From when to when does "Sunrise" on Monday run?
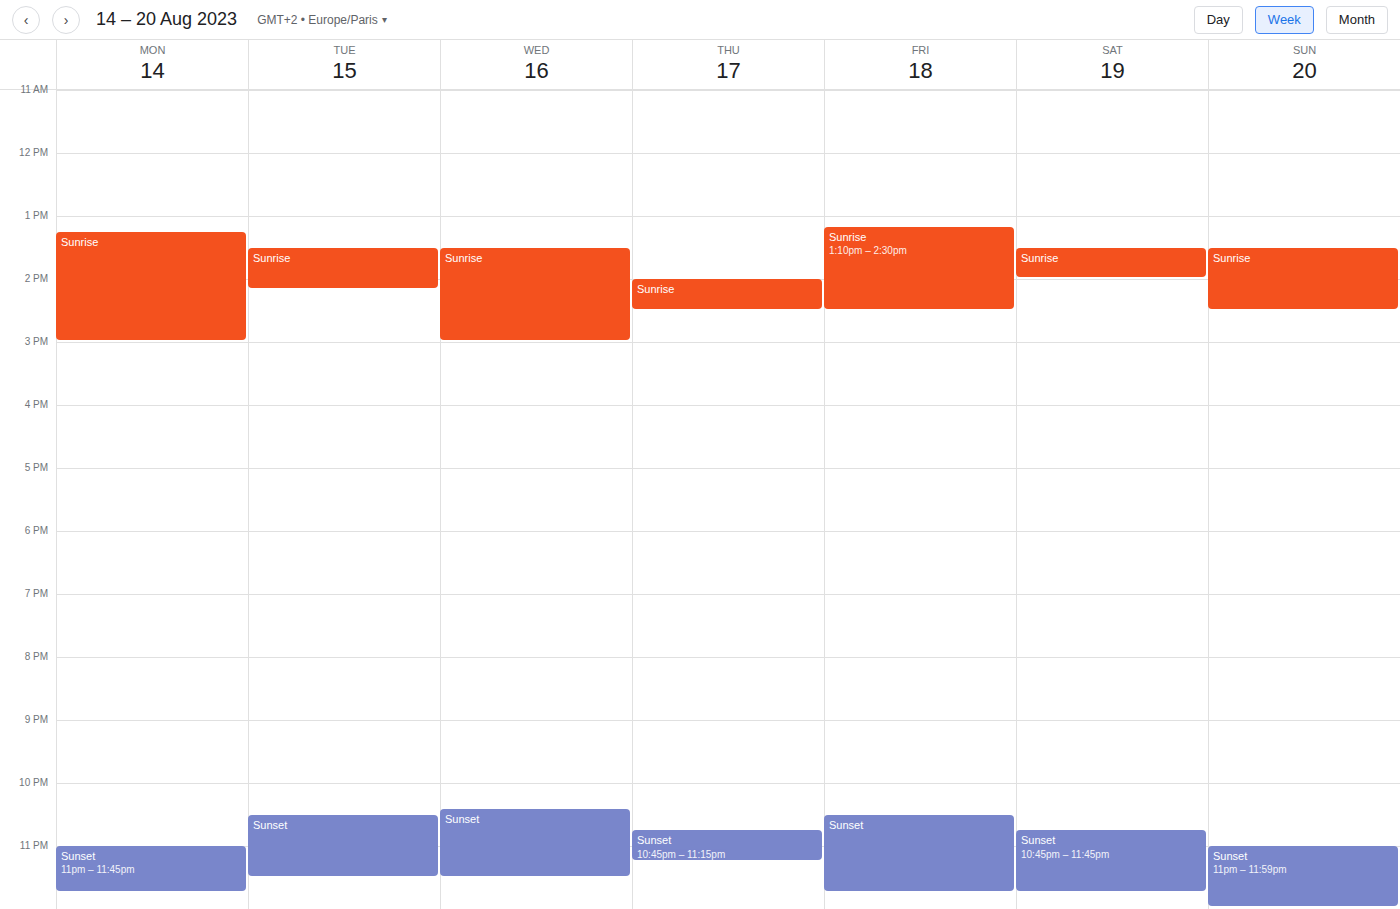
1:15 PM to 3:00 PM